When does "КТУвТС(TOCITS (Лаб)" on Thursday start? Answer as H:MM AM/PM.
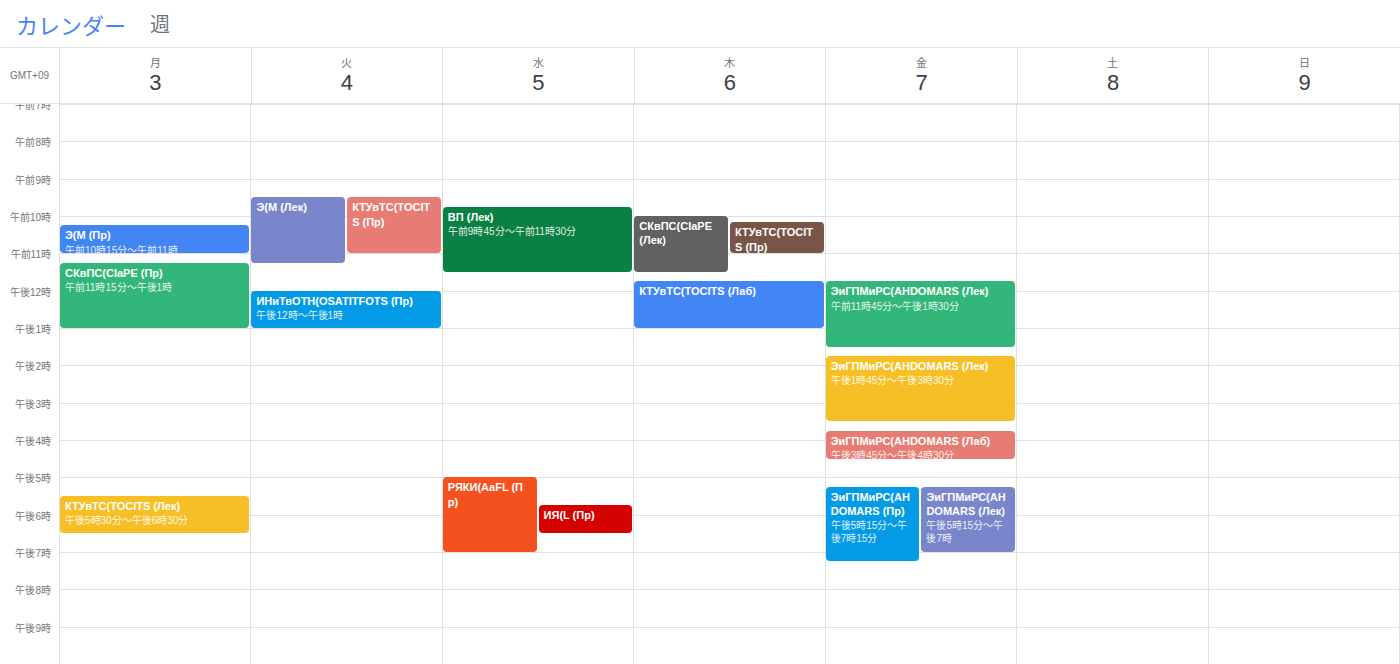
11:45 AM